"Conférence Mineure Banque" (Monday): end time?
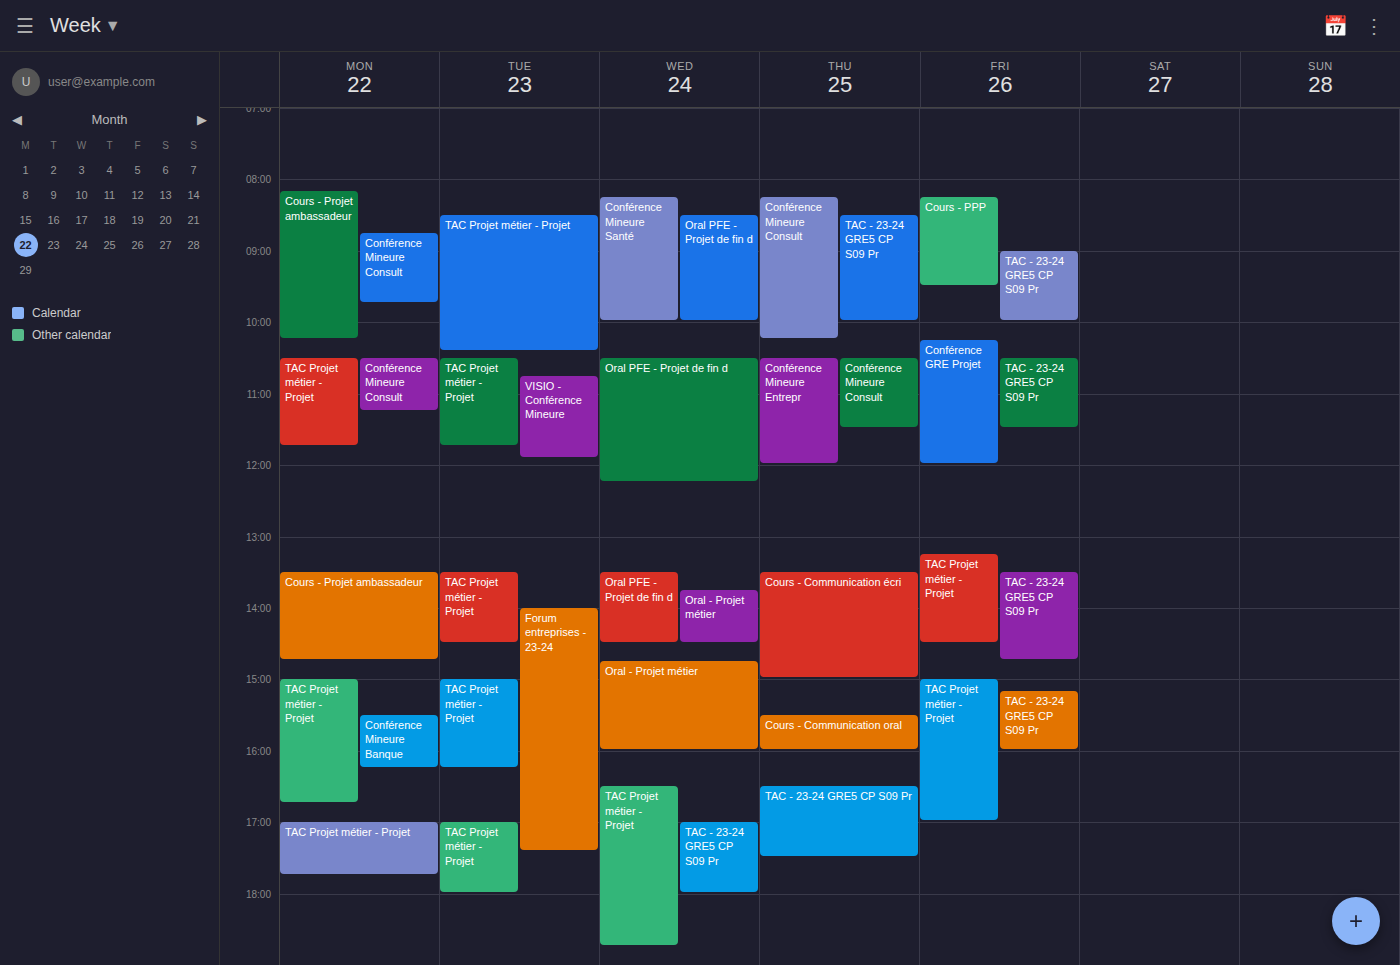
4:15 PM